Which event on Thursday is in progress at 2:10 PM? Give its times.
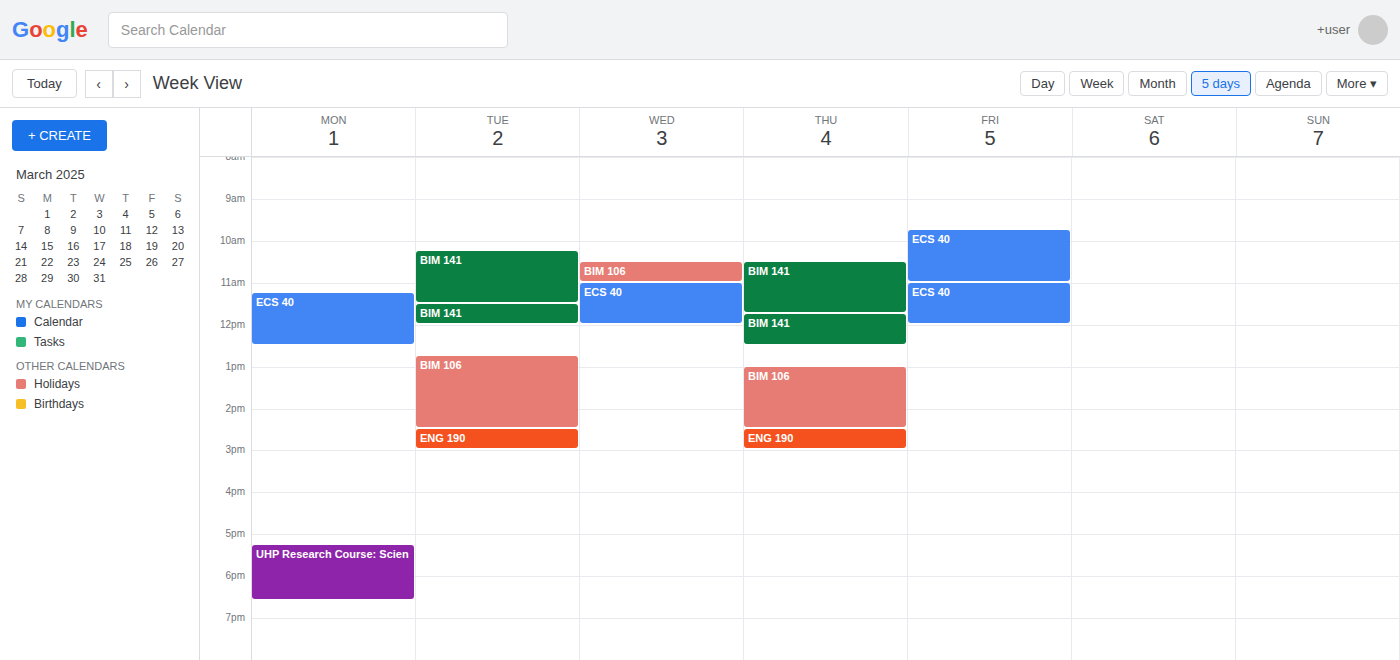
"BIM 106", 1:00 PM to 2:30 PM